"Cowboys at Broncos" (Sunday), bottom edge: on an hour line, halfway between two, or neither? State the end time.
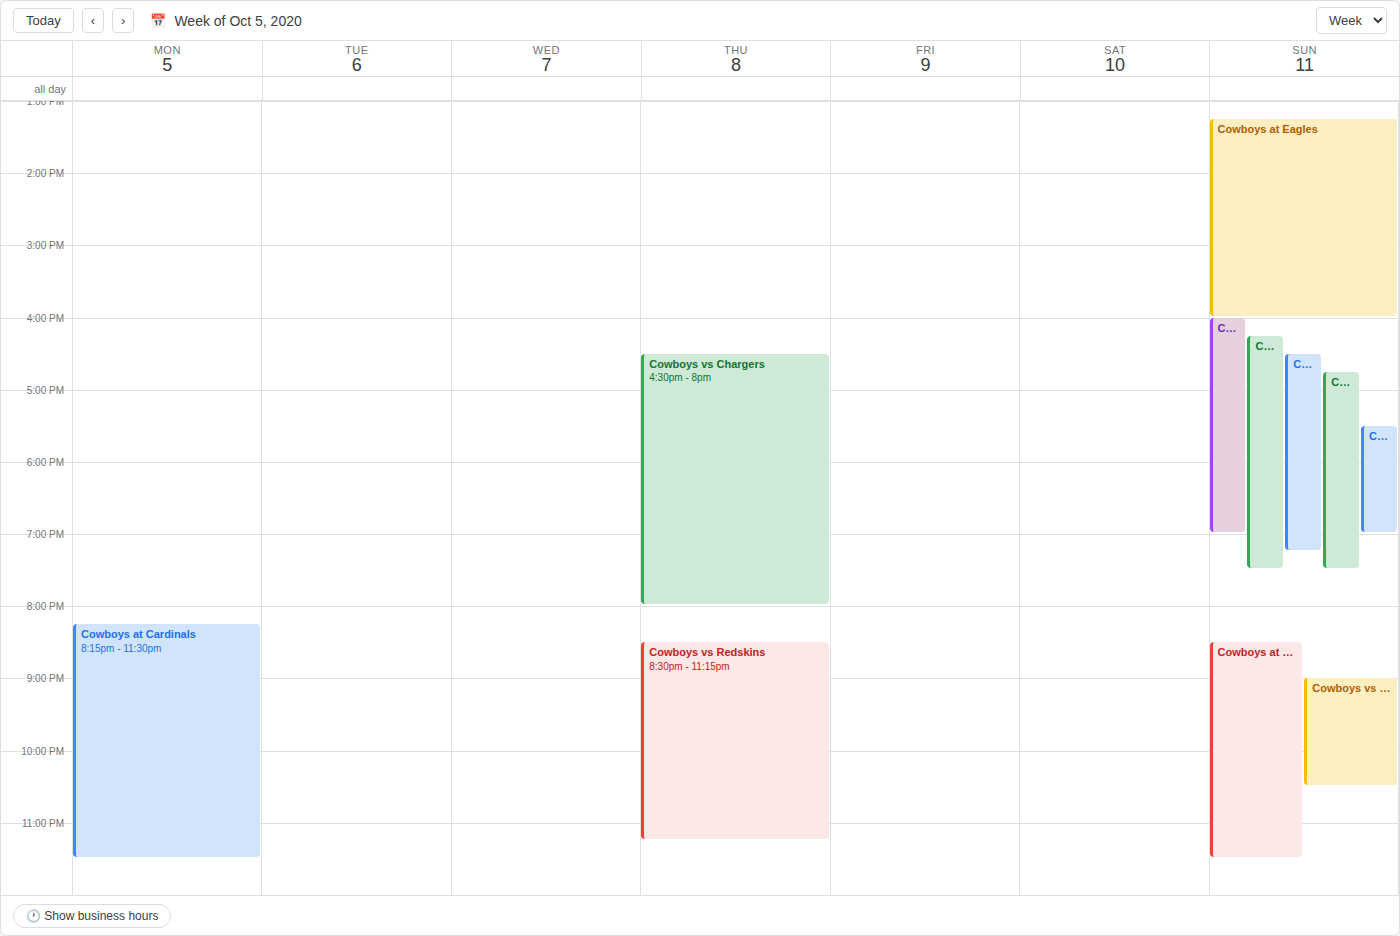
19:15 -- neither: a quarter of the way from the 19:00 line to the 20:00 line.